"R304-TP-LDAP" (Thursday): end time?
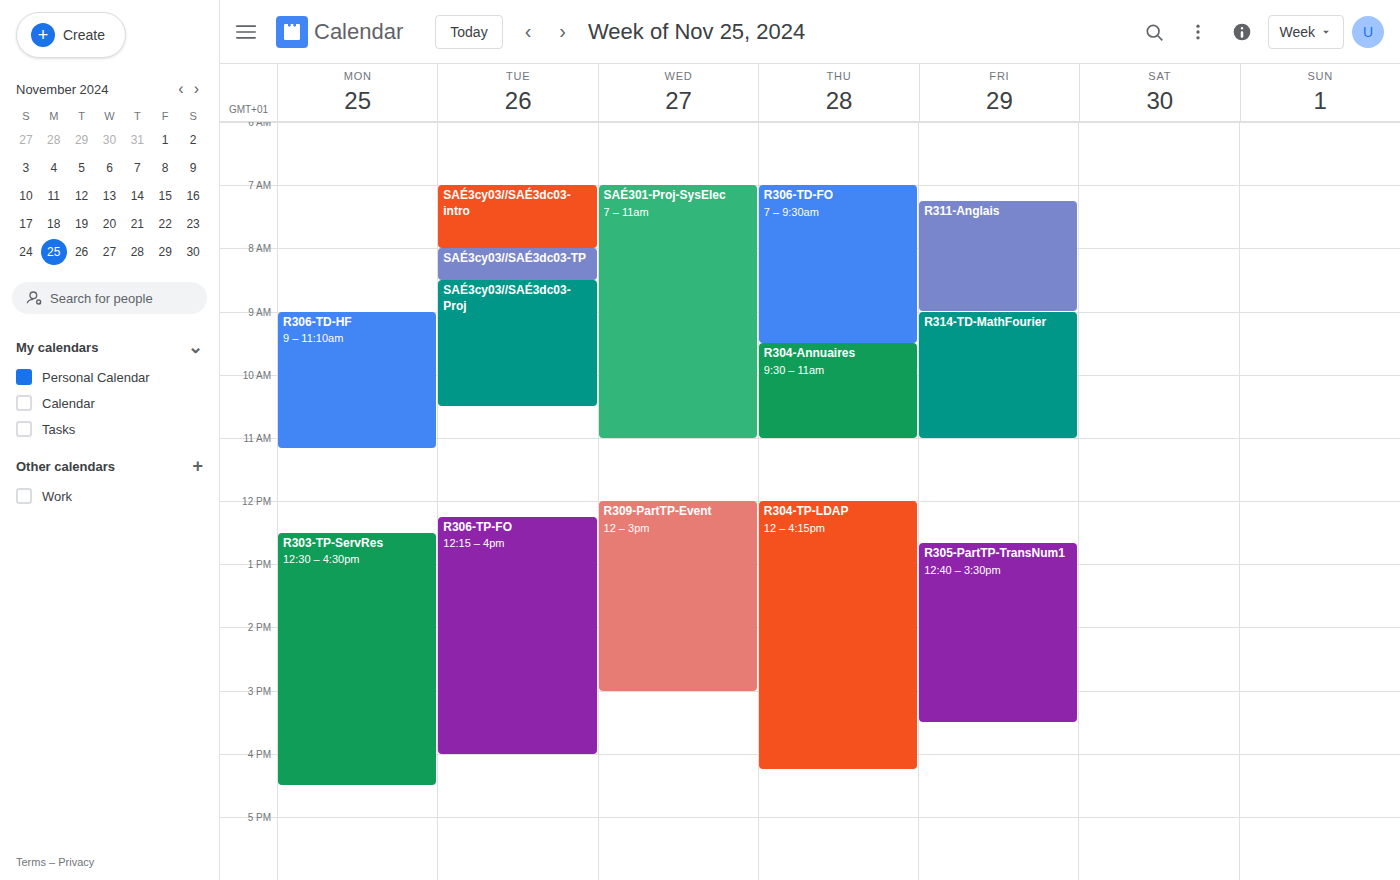
4:15 PM